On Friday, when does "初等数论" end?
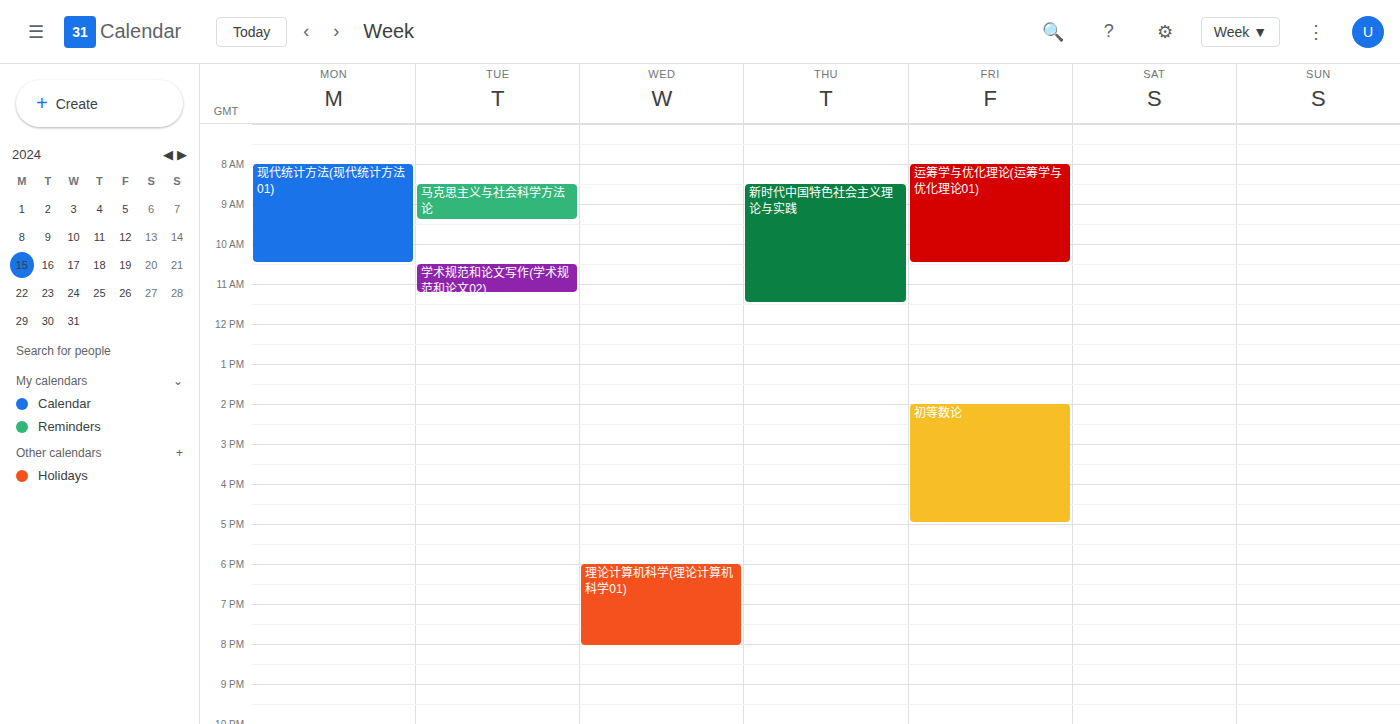
5:00 PM